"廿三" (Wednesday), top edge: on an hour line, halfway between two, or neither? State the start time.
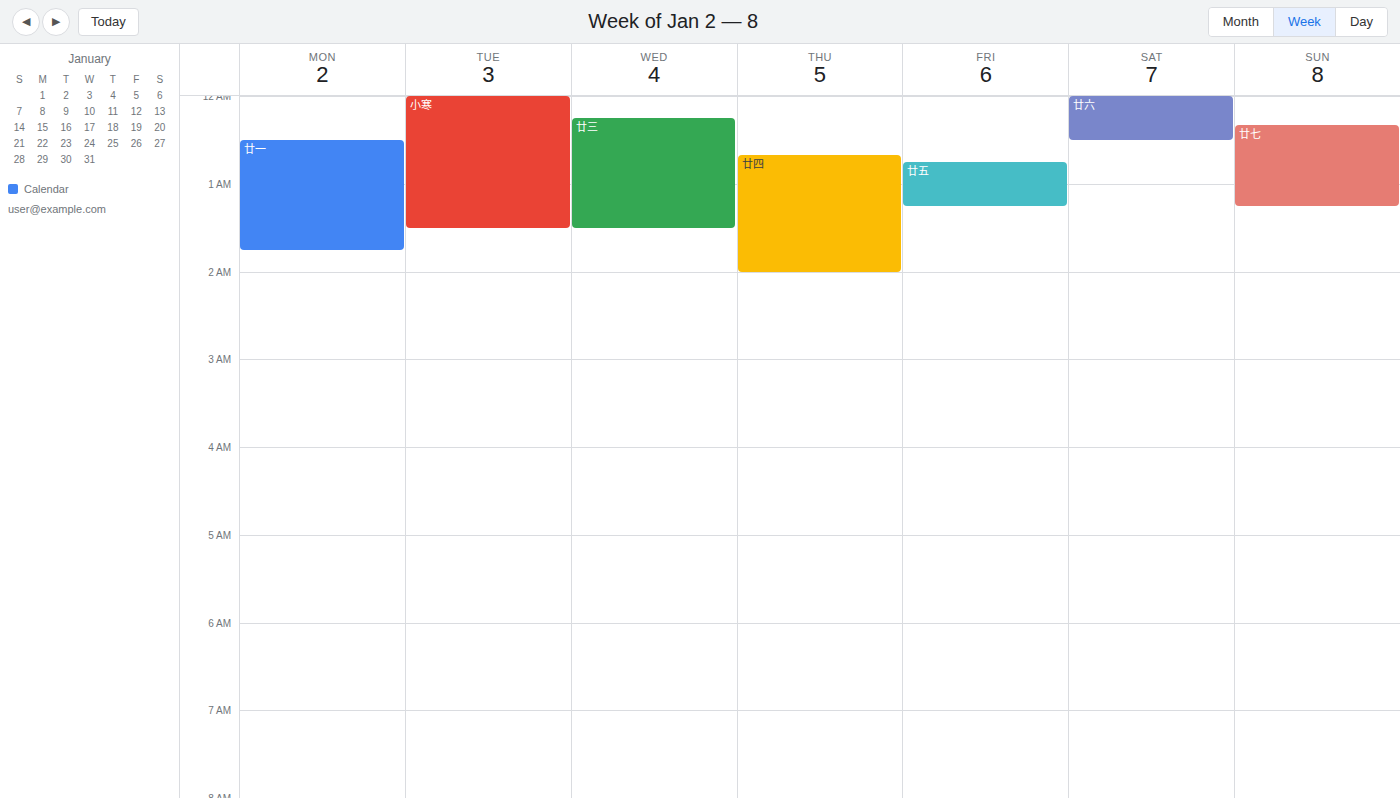
00:15 -- neither: a quarter of the way from the 00:00 line to the 01:00 line.